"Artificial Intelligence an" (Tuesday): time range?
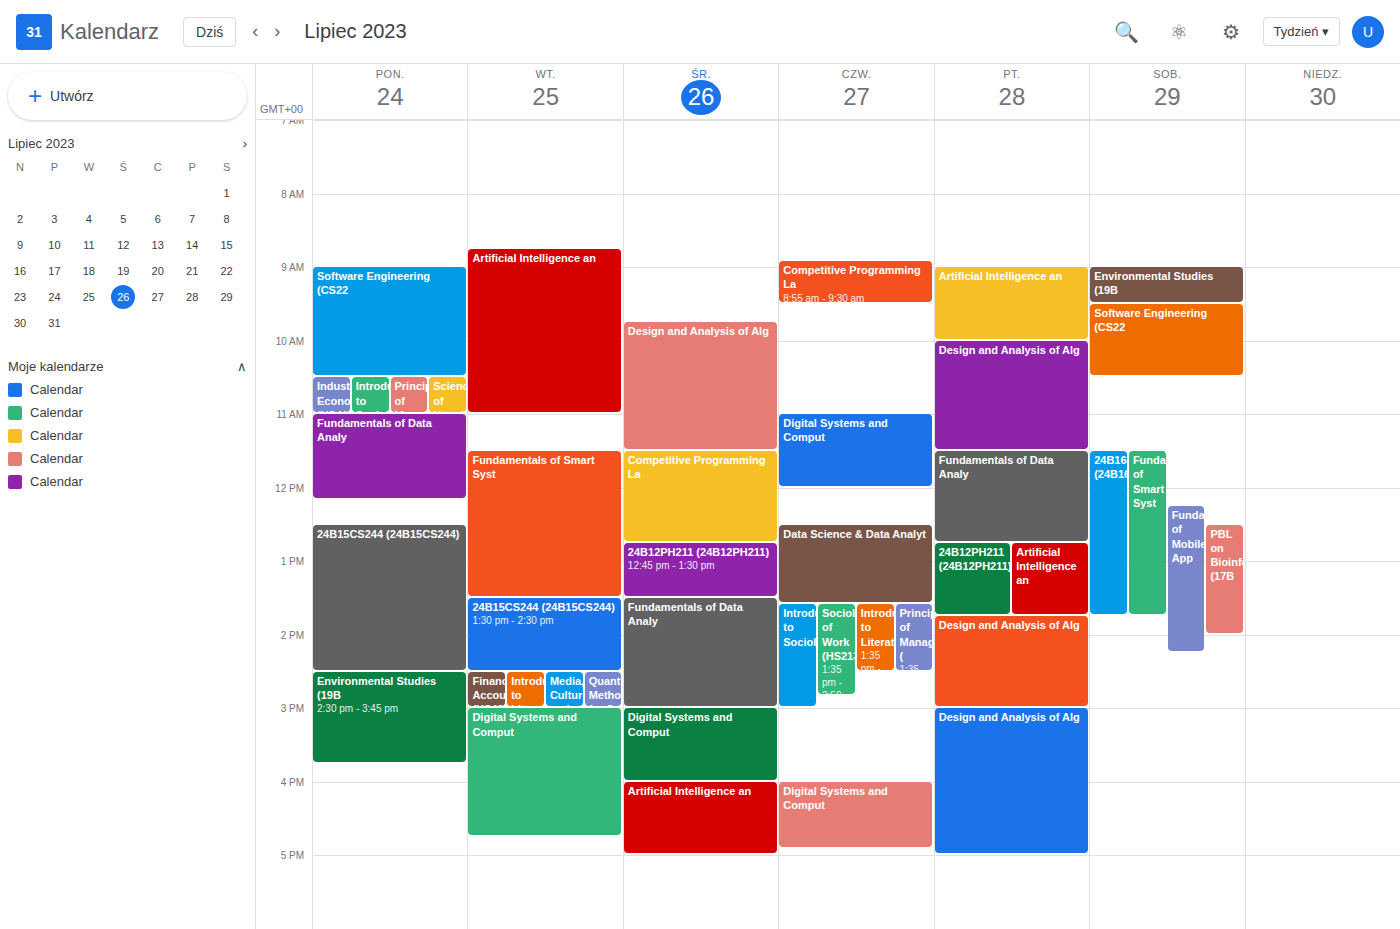
8:45 AM to 11:00 AM